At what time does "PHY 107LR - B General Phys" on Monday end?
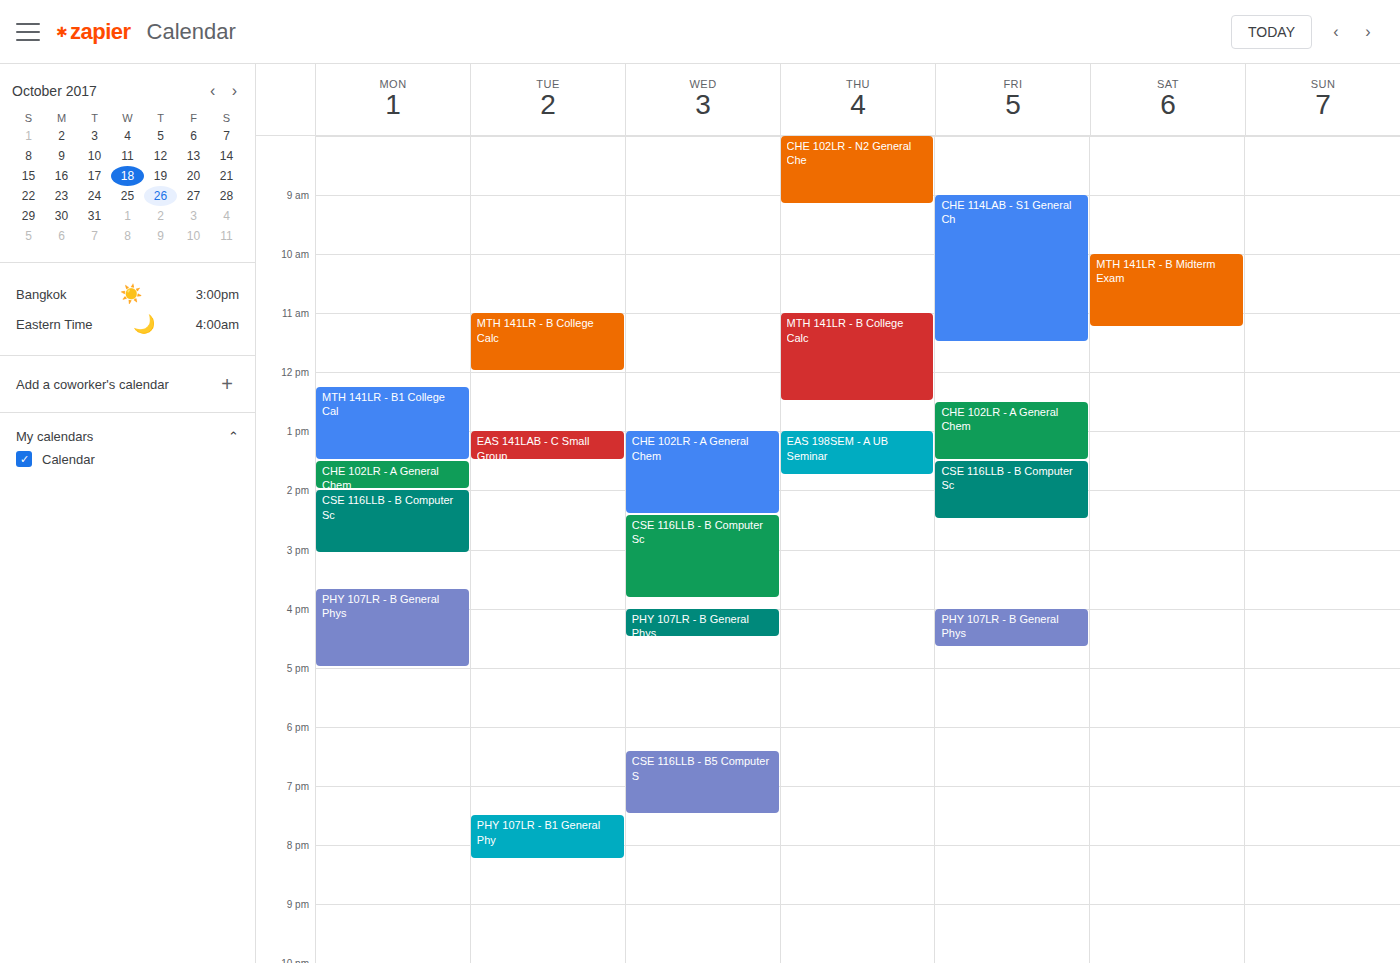
5:00 PM